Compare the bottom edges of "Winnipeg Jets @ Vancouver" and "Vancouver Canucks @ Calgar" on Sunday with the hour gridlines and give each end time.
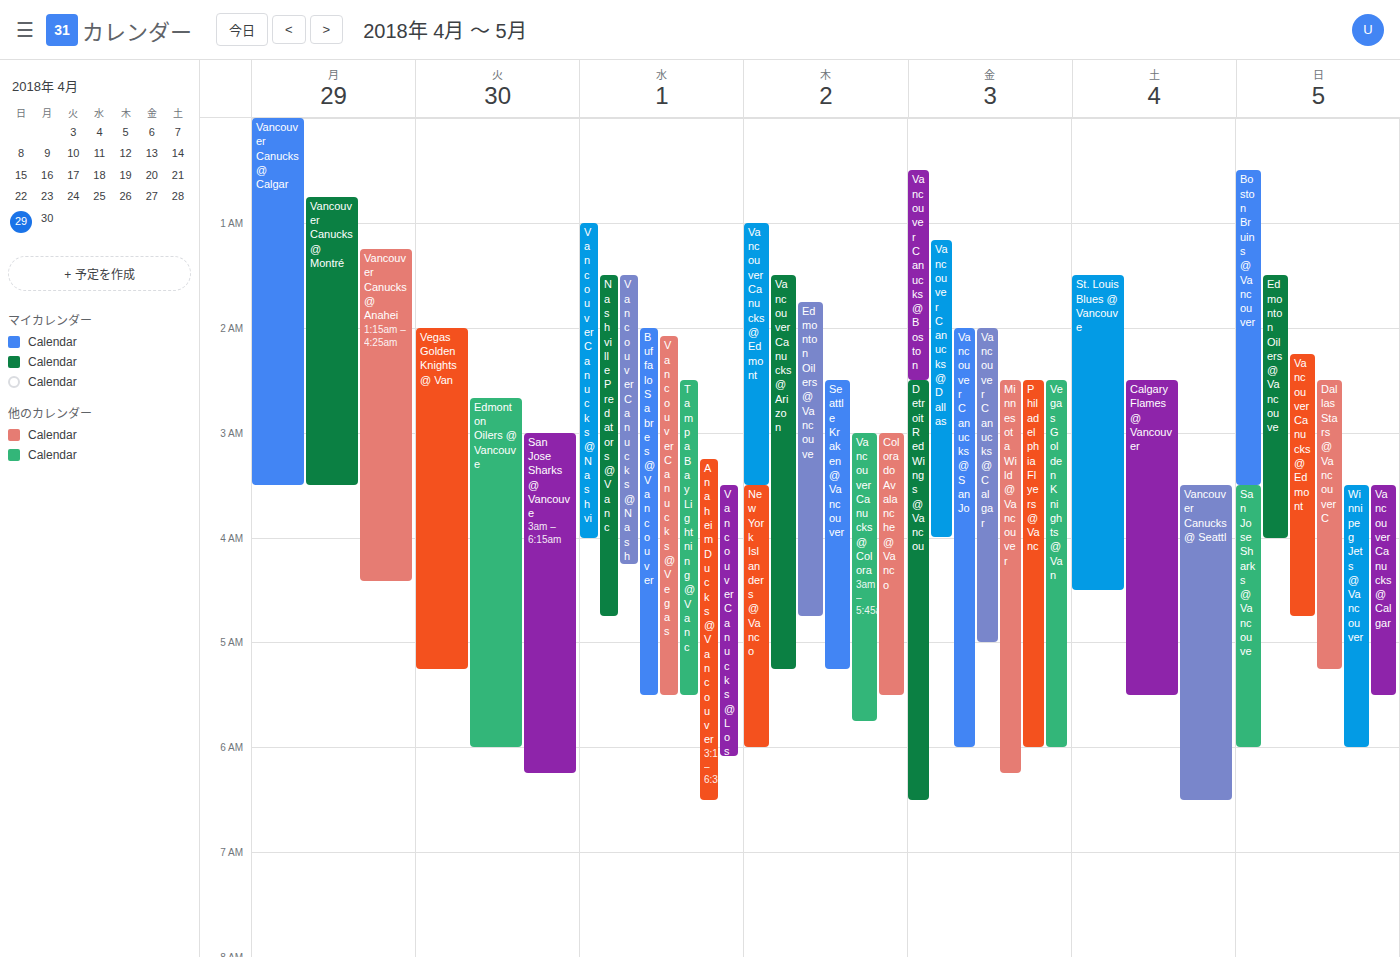
"Winnipeg Jets @ Vancouver": 6:00 AM, exactly on the 6 AM line. "Vancouver Canucks @ Calgar": 5:30 AM, halfway between the 5 AM and 6 AM lines.